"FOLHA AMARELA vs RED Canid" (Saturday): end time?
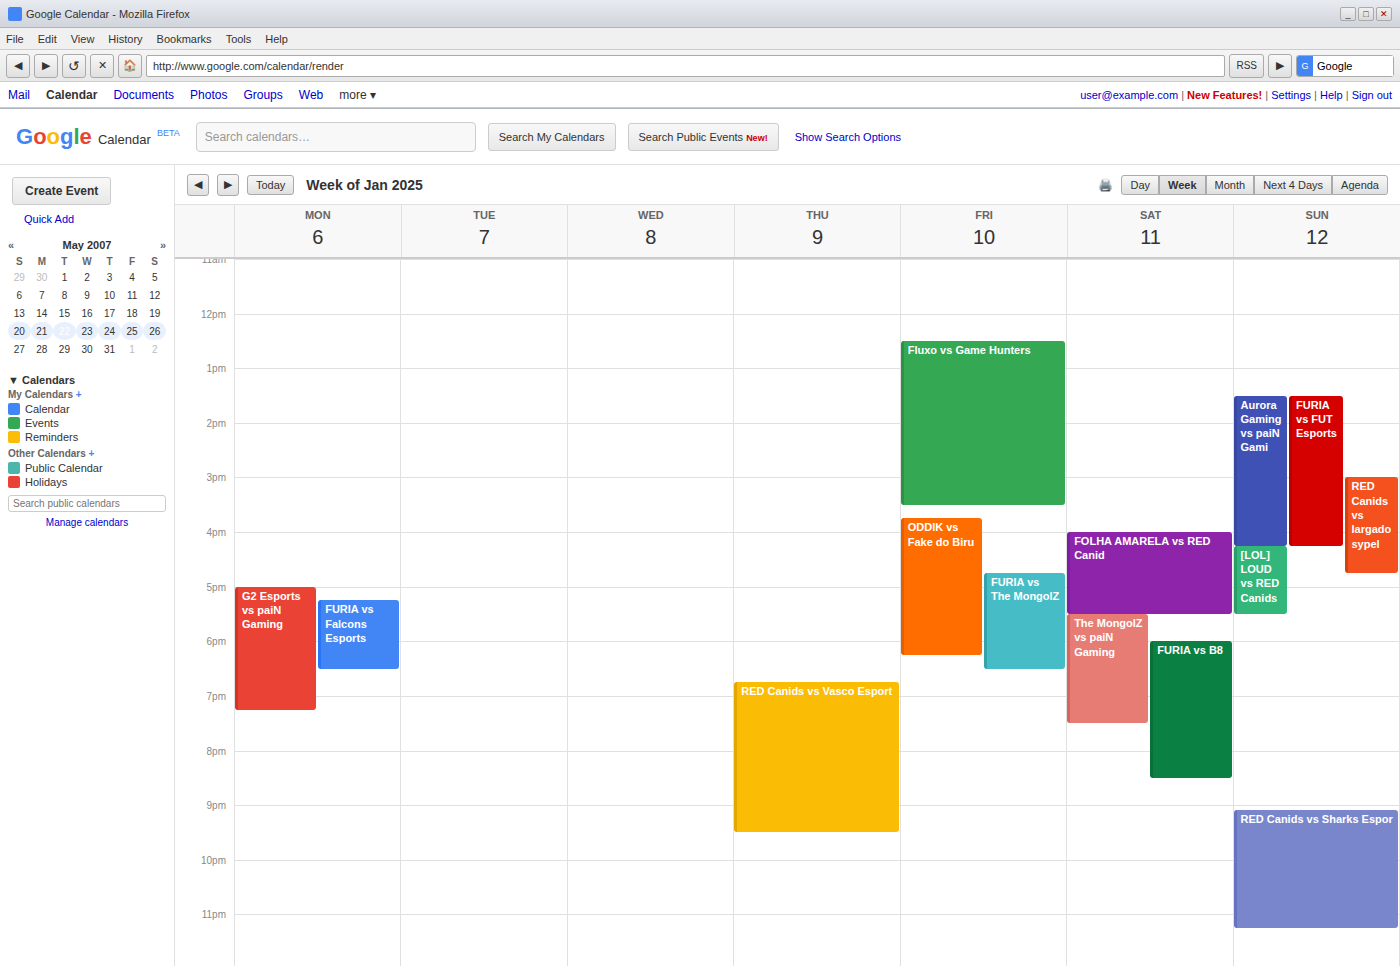
5:30 PM